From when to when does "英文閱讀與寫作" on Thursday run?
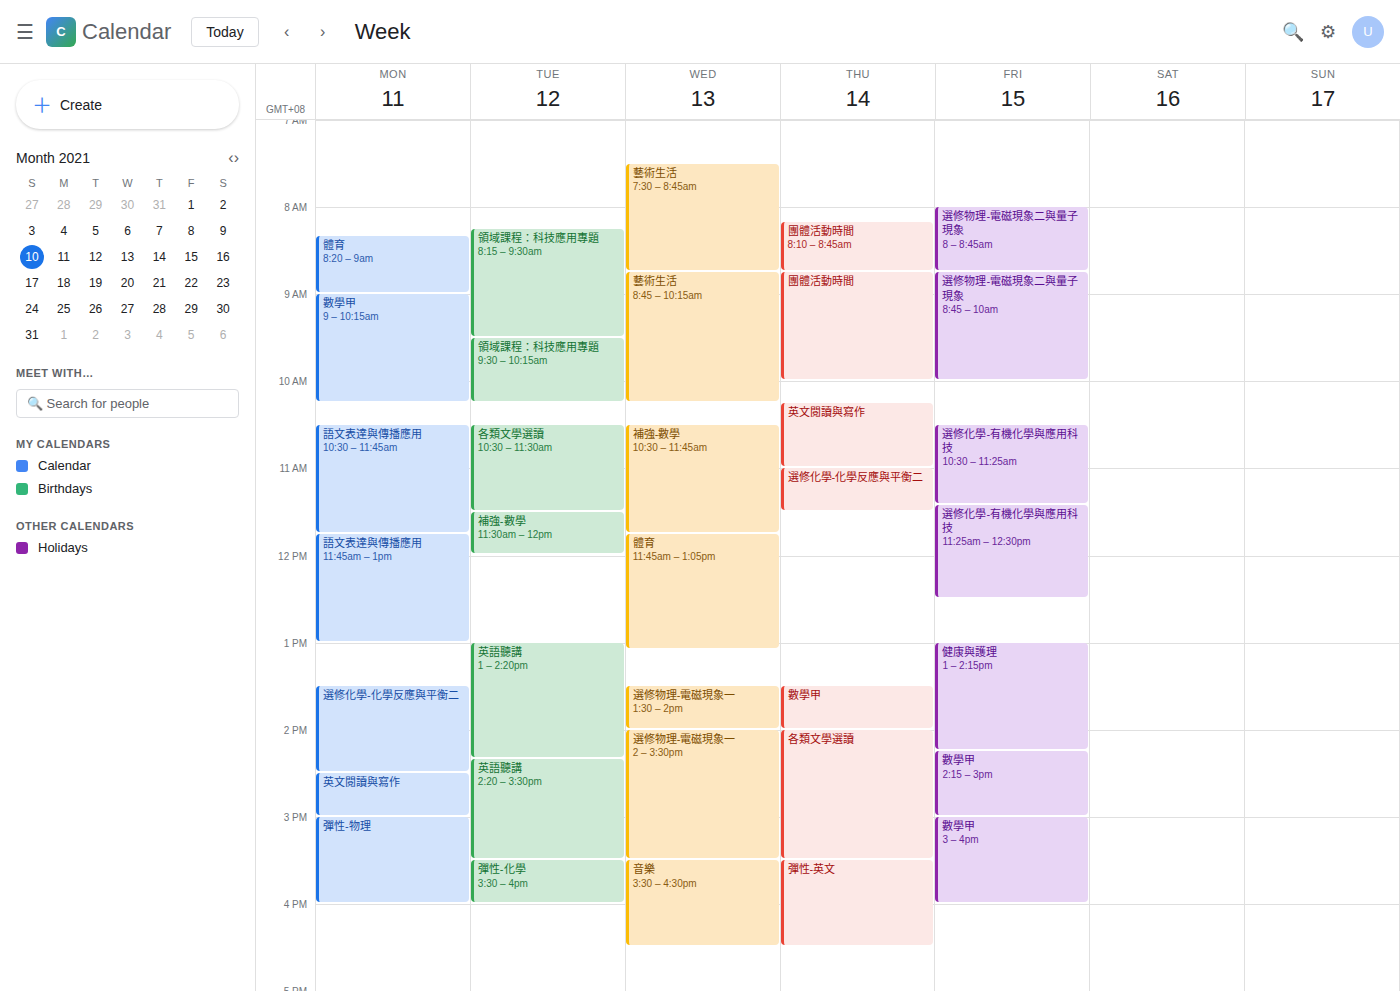
10:15 AM to 11:00 AM